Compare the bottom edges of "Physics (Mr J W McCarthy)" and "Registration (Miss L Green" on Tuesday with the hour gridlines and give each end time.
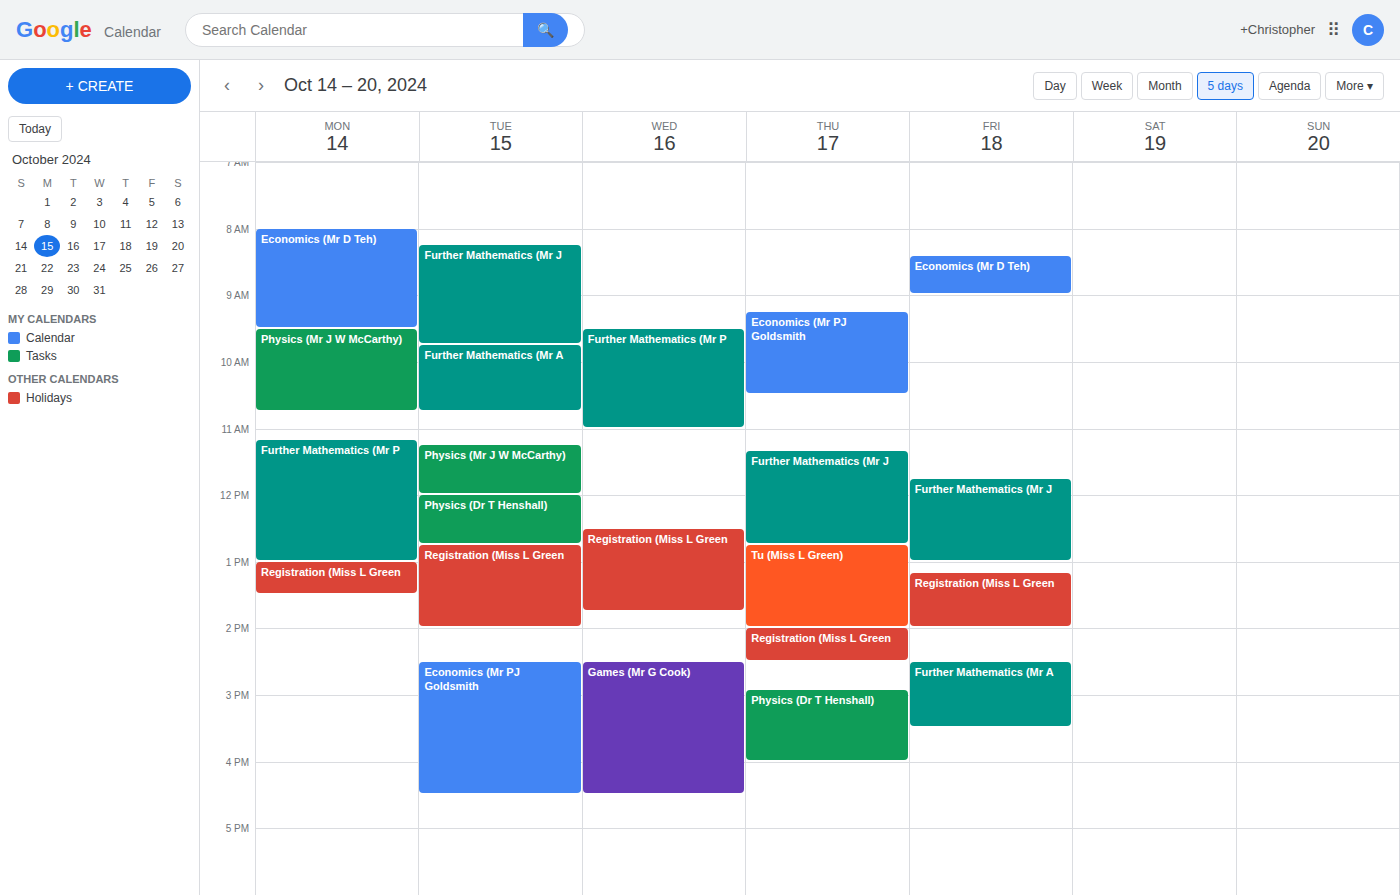
"Physics (Mr J W McCarthy)": 12:00 PM, exactly on the 12 PM line. "Registration (Miss L Green": 2:00 PM, exactly on the 2 PM line.